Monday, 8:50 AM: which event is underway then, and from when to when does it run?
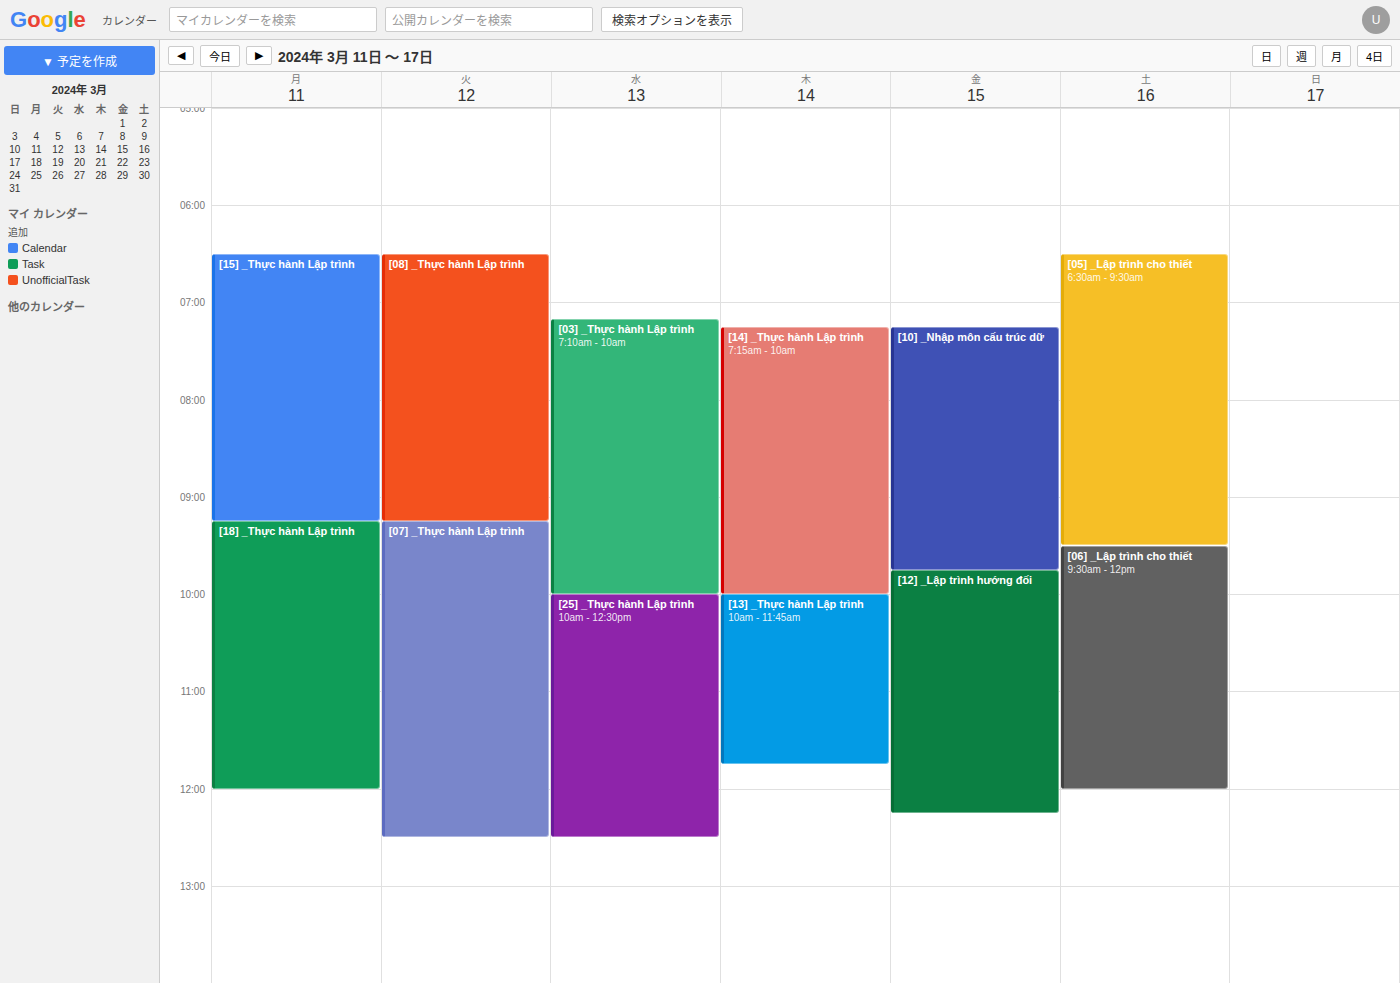
"[15] _Thực hành Lập trình", 6:30 AM to 9:15 AM